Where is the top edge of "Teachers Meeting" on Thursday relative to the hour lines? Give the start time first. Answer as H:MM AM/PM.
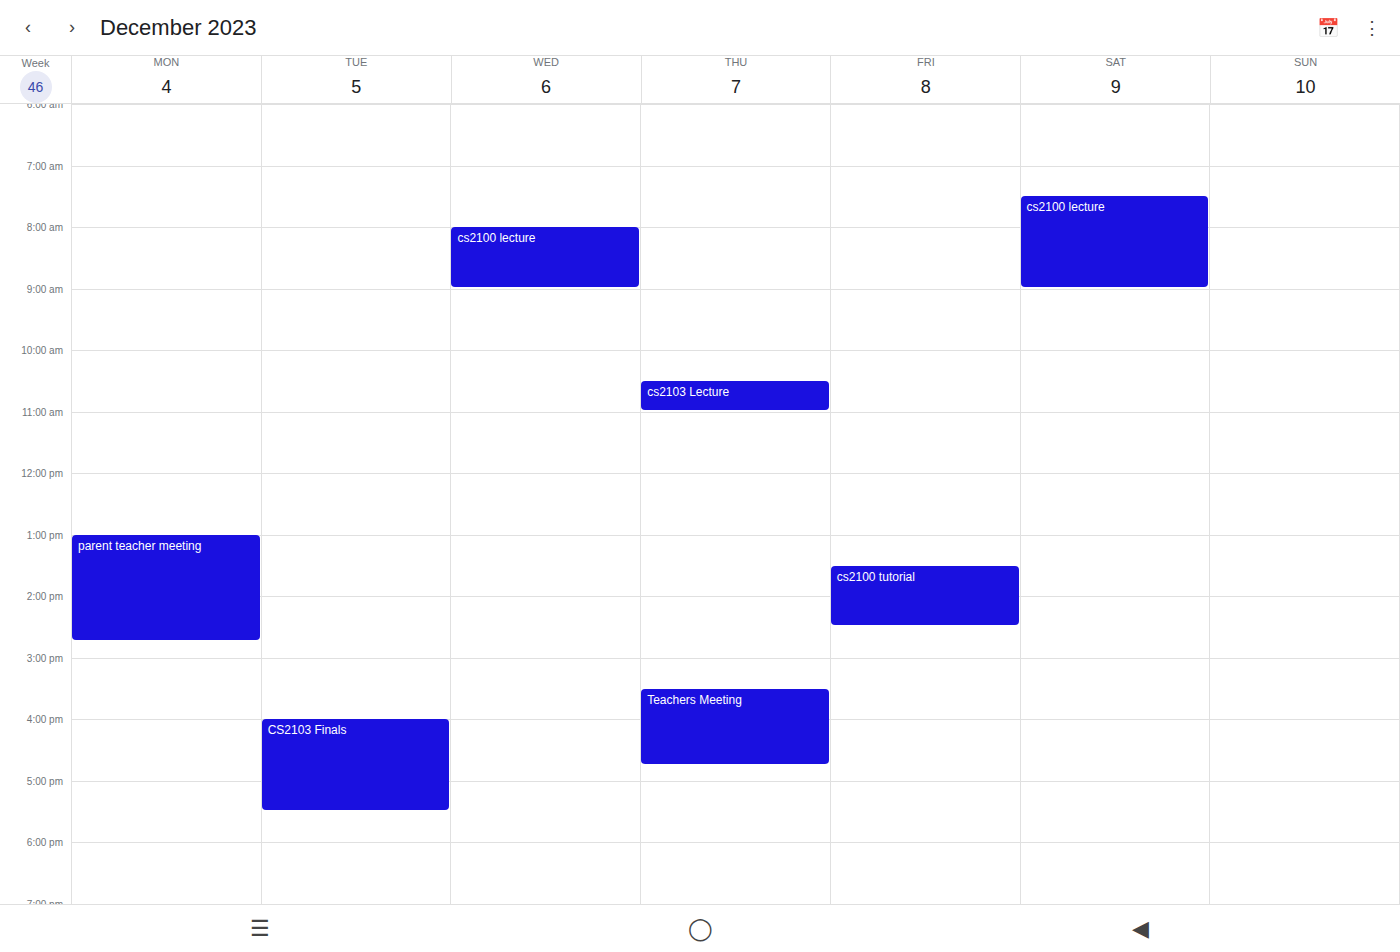
3:30 PM -- halfway between the 3 PM and 4 PM lines.